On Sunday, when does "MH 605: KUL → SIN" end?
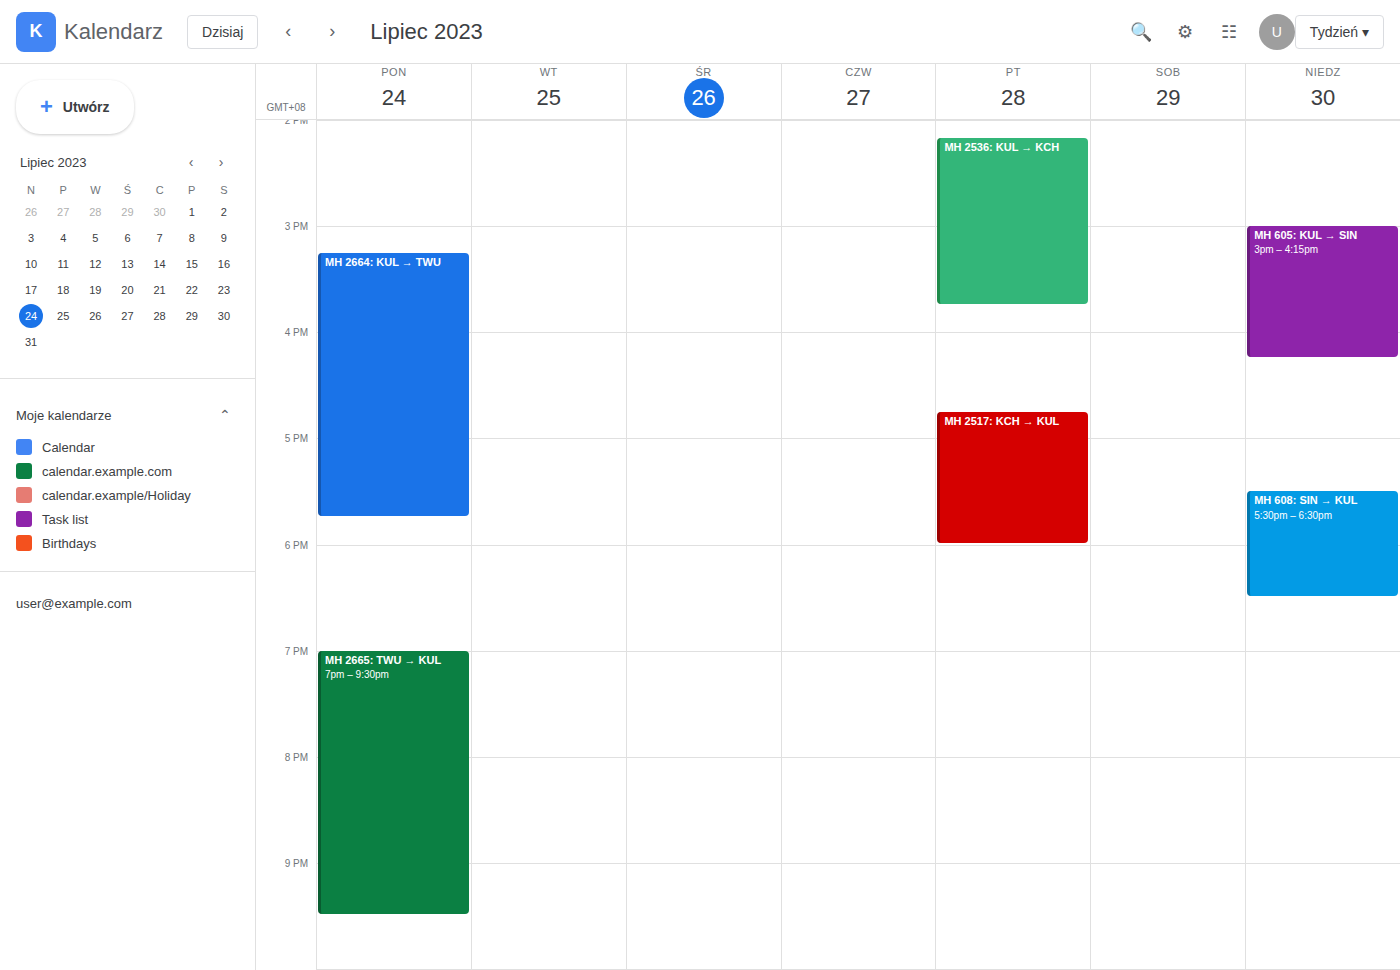
4:15 PM